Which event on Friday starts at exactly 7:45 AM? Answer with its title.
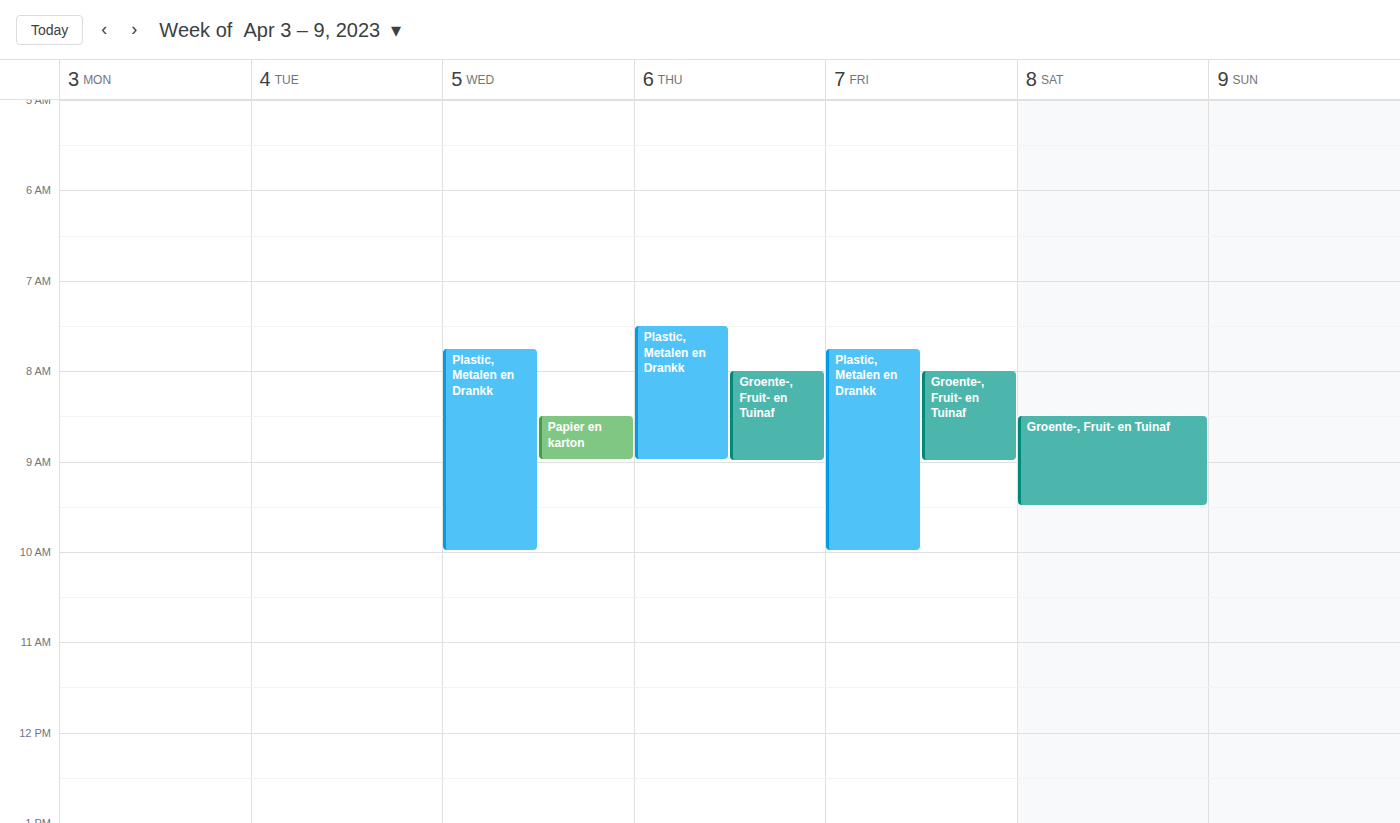
"Plastic, Metalen en Drankk"